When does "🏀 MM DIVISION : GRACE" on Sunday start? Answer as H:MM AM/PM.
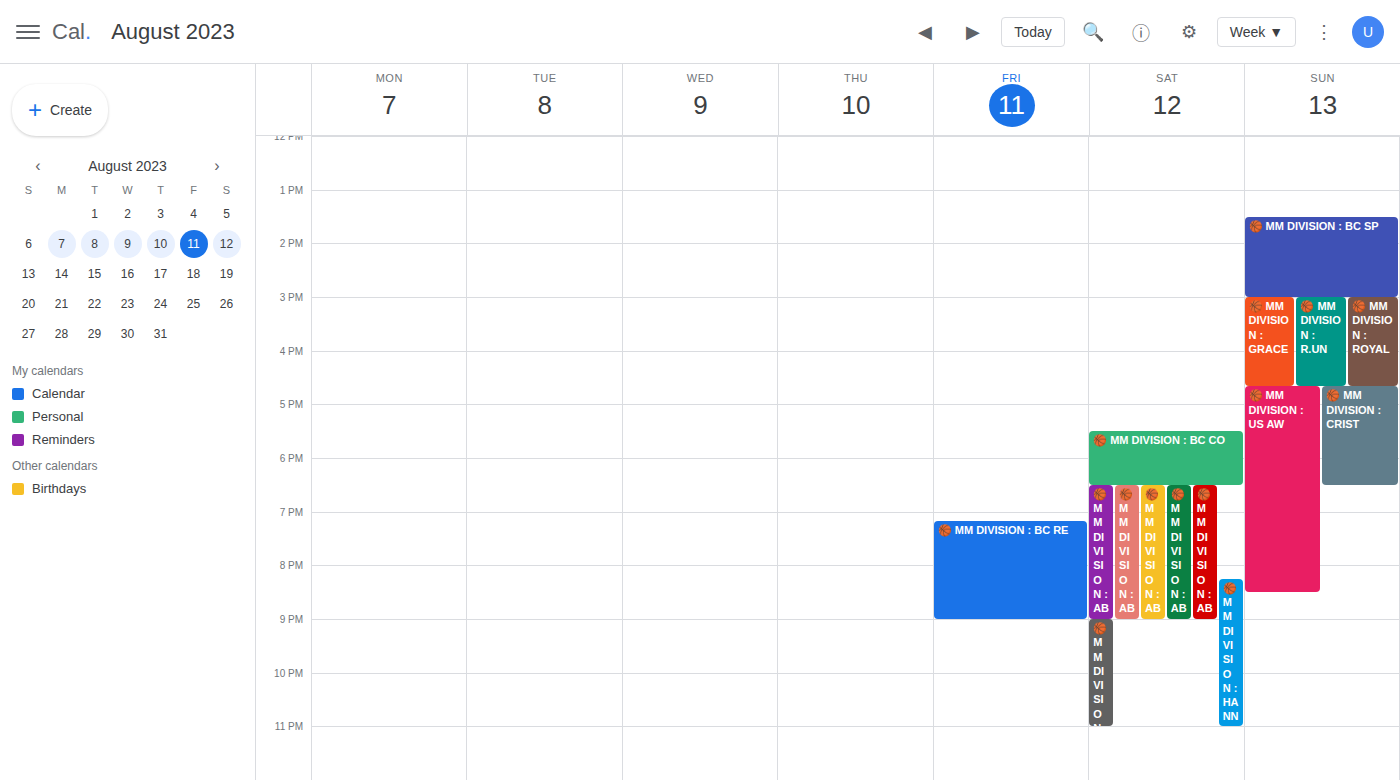
3:00 PM